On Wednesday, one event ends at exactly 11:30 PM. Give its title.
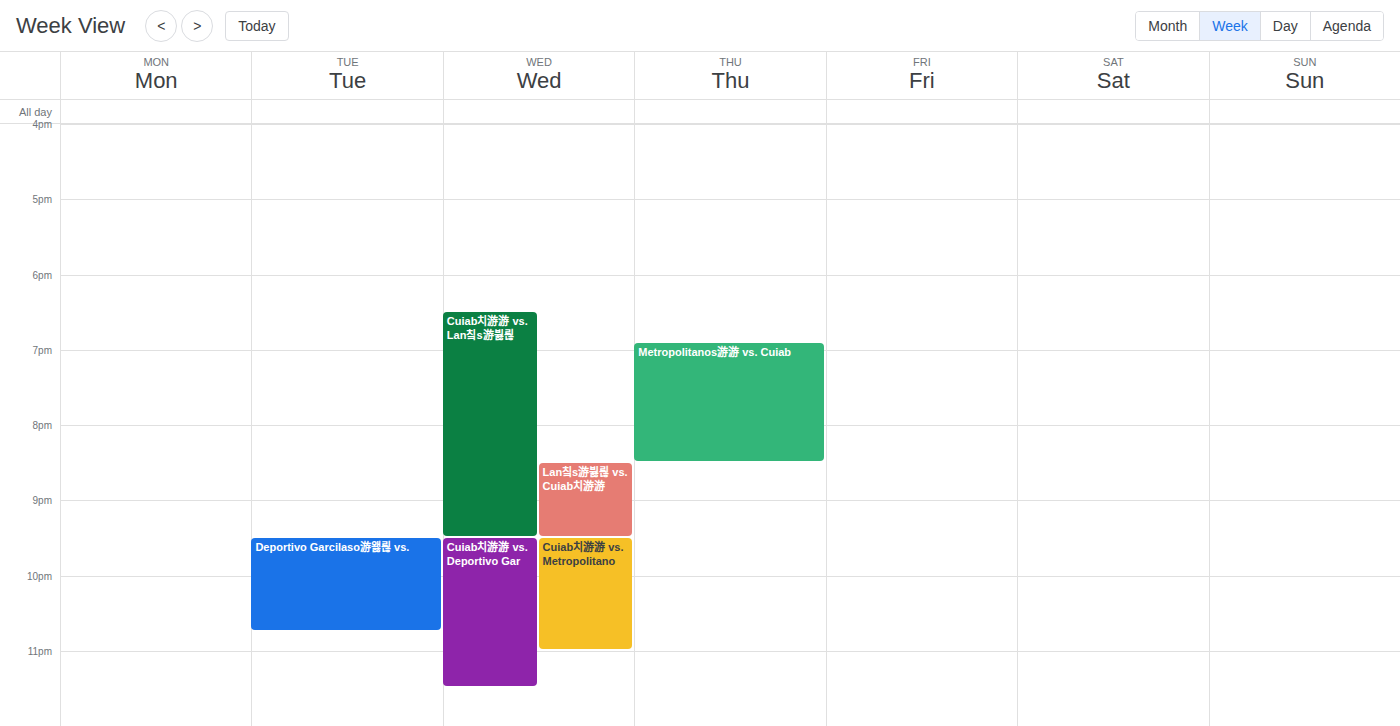
"Cuiab치游游 vs. Deportivo Gar"